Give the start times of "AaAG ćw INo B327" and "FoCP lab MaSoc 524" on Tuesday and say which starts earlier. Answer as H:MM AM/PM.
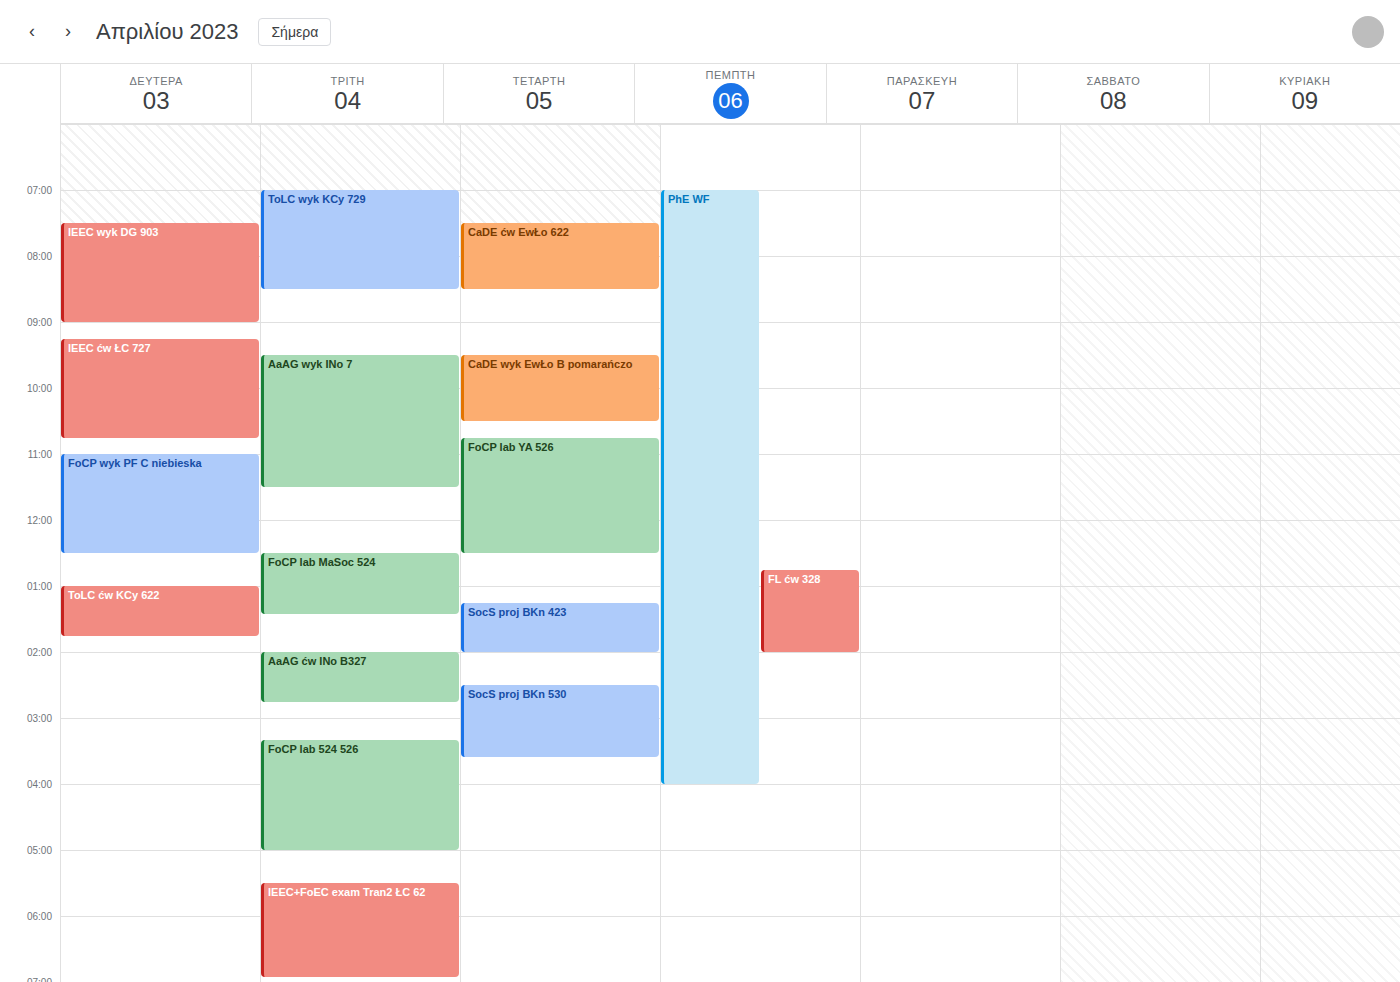
"FoCP lab MaSoc 524" 12:30 PM; "AaAG ćw INo B327" 2:00 PM.